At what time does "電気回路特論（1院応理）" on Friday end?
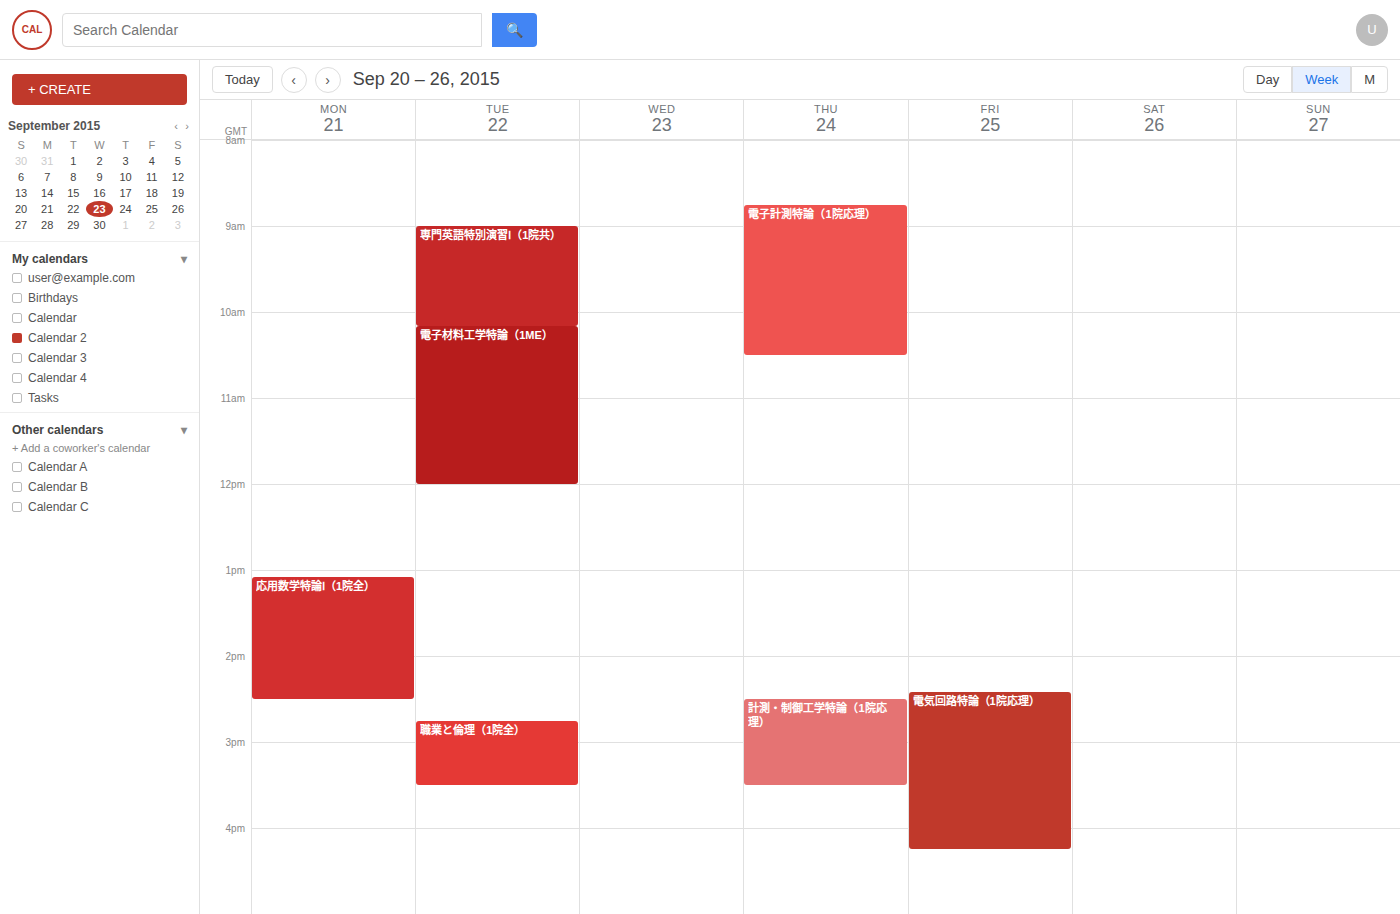
4:15 PM